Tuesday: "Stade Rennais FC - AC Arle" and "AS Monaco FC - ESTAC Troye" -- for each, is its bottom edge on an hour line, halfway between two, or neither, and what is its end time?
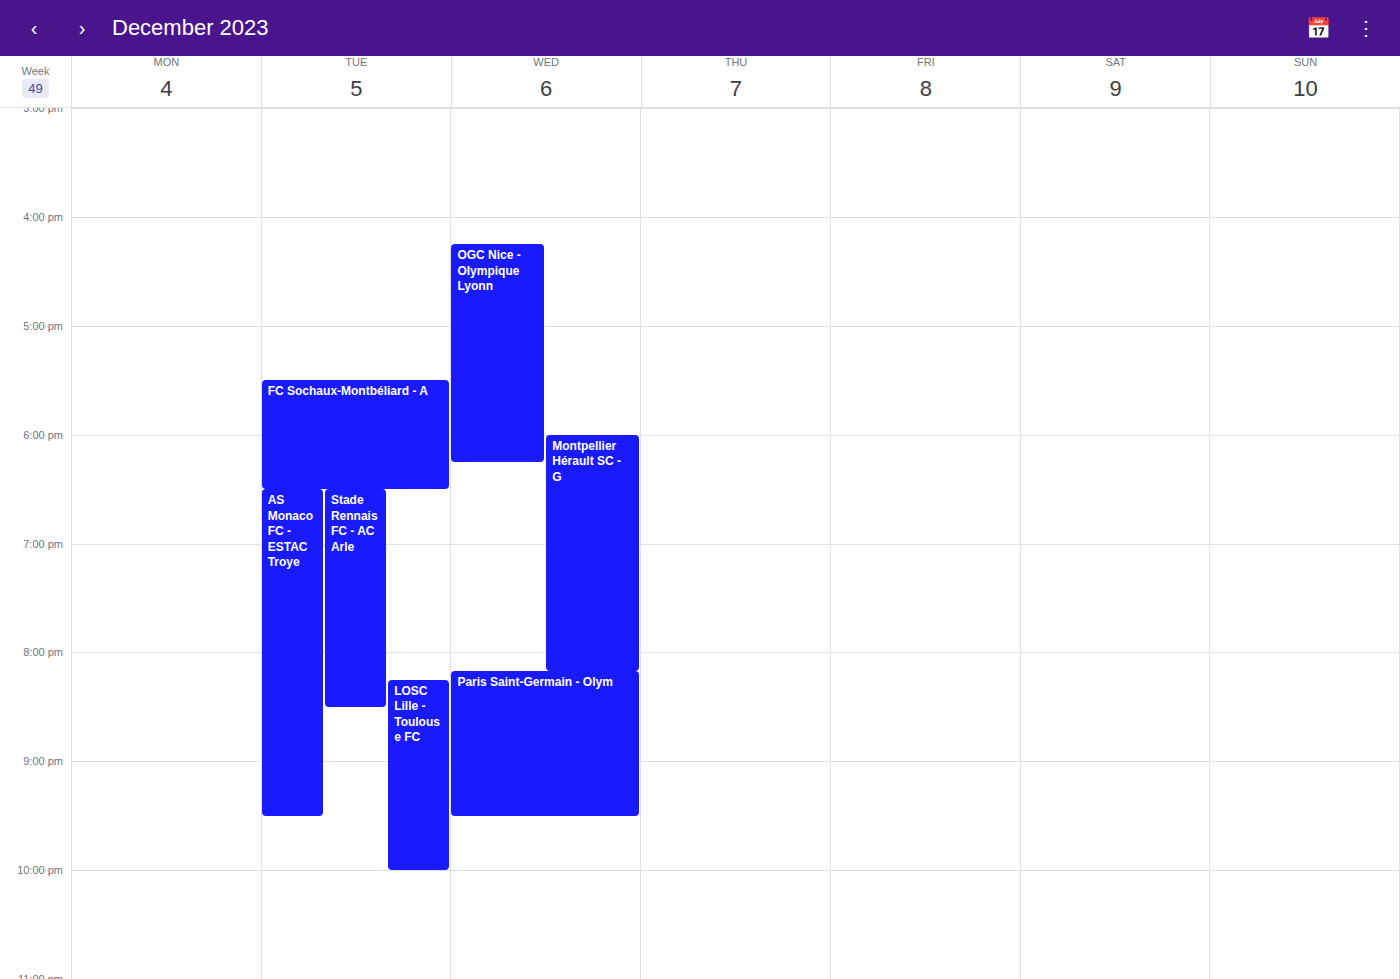
"Stade Rennais FC - AC Arle": 8:30 PM, halfway between the 8 PM and 9 PM lines. "AS Monaco FC - ESTAC Troye": 9:30 PM, halfway between the 9 PM and 10 PM lines.